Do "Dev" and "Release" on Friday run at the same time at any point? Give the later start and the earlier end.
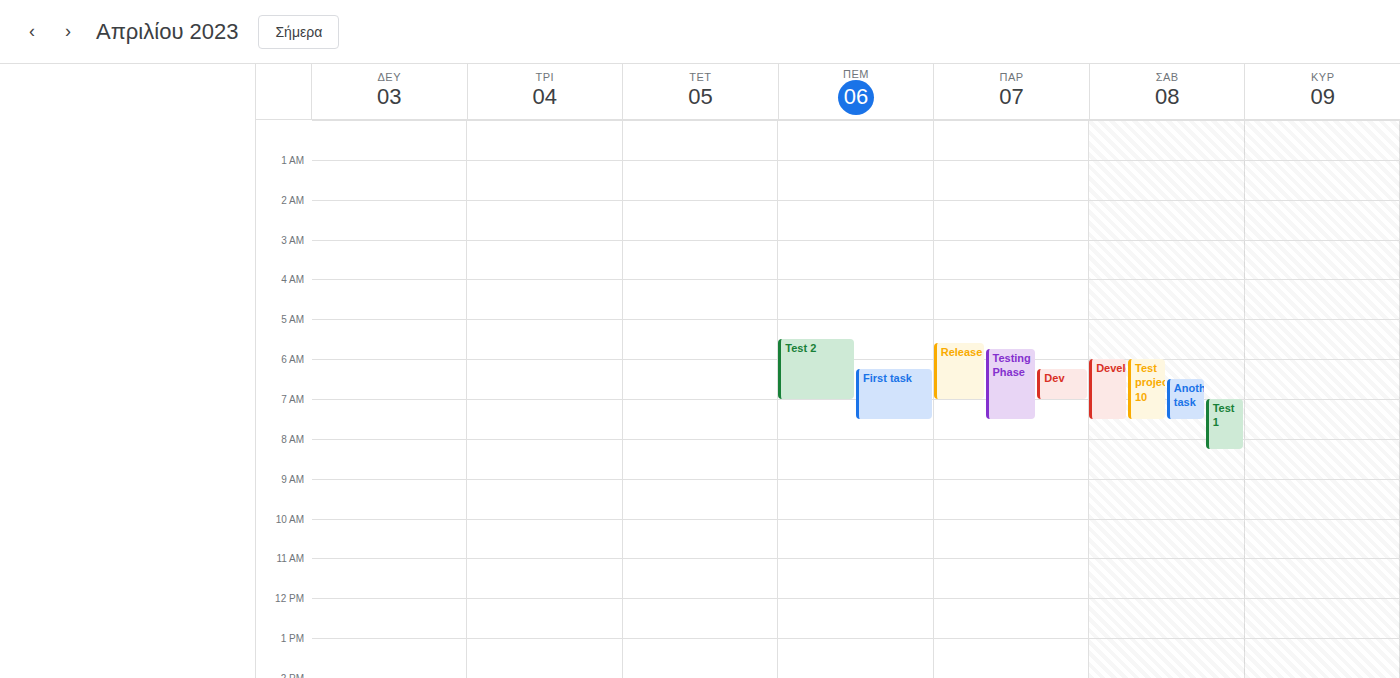
"Dev" runs 6:15 AM to 7:00 AM, inside "Release" -- they overlap.